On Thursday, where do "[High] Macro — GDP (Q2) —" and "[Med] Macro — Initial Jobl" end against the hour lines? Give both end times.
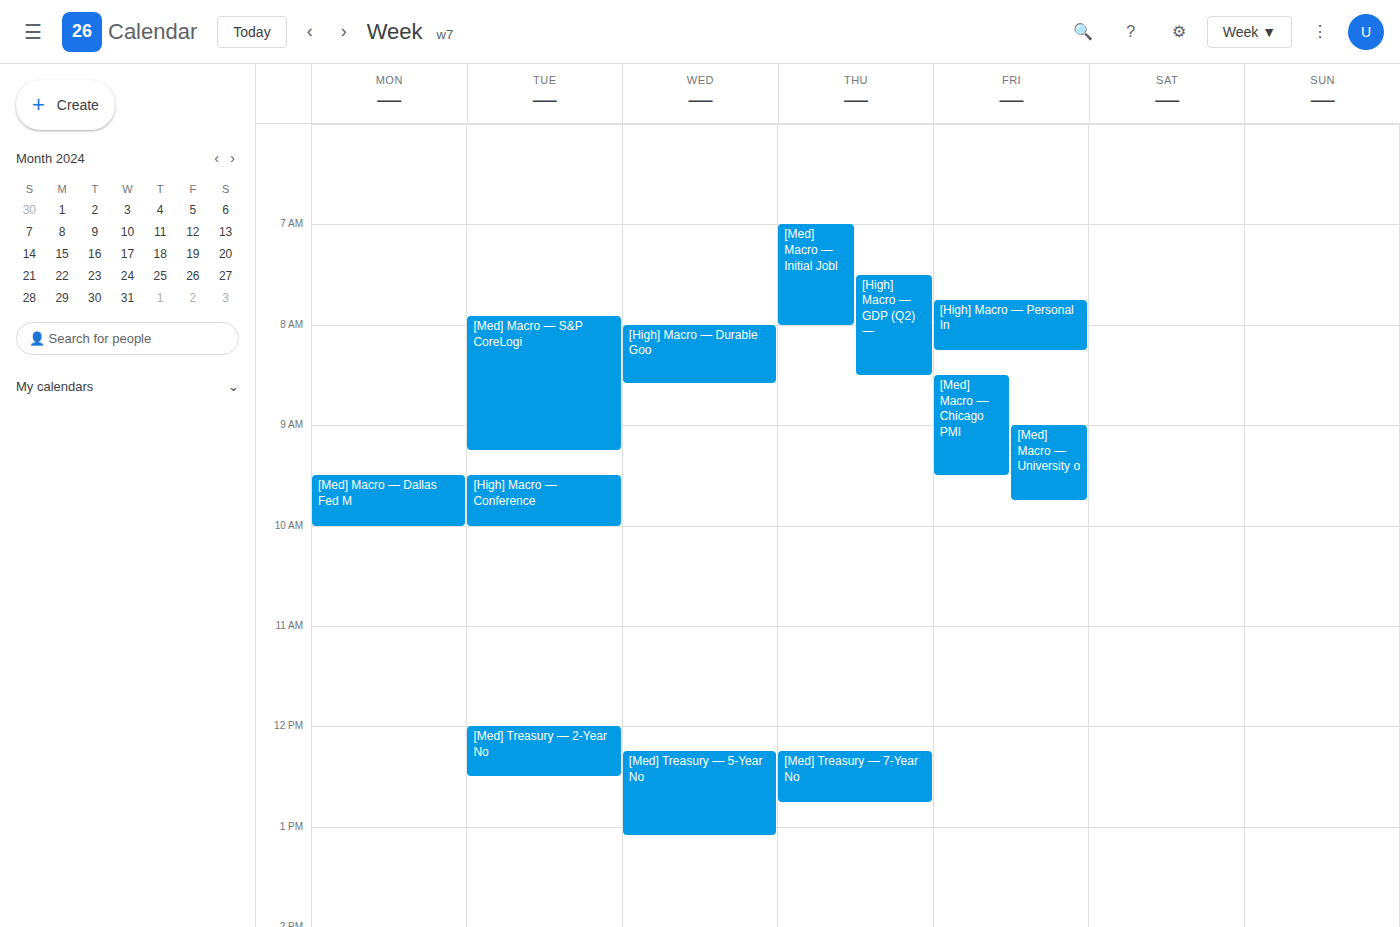
"[High] Macro — GDP (Q2) —": 8:30 AM, halfway between the 8 AM and 9 AM lines. "[Med] Macro — Initial Jobl": 8:00 AM, exactly on the 8 AM line.